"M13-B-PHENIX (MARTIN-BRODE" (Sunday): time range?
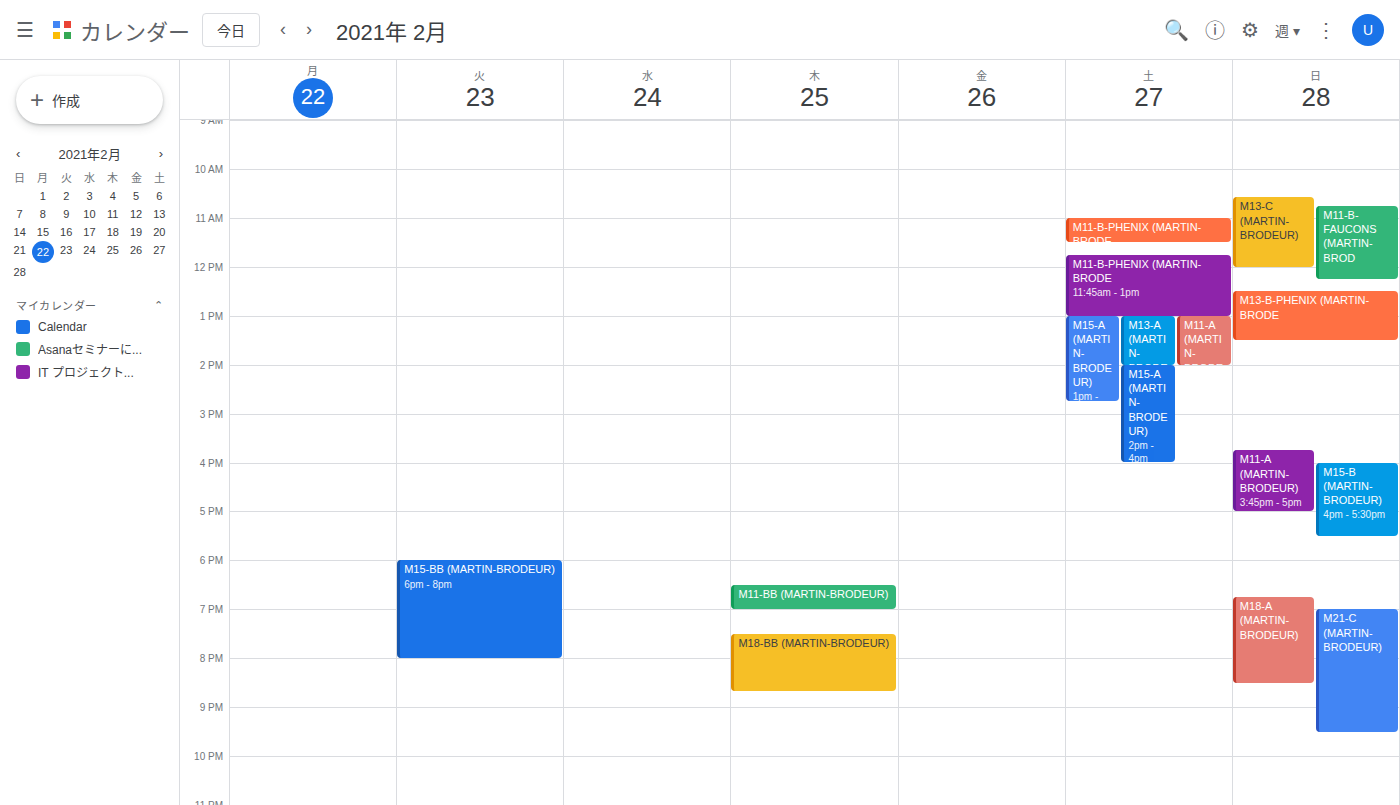
12:30 PM to 1:30 PM